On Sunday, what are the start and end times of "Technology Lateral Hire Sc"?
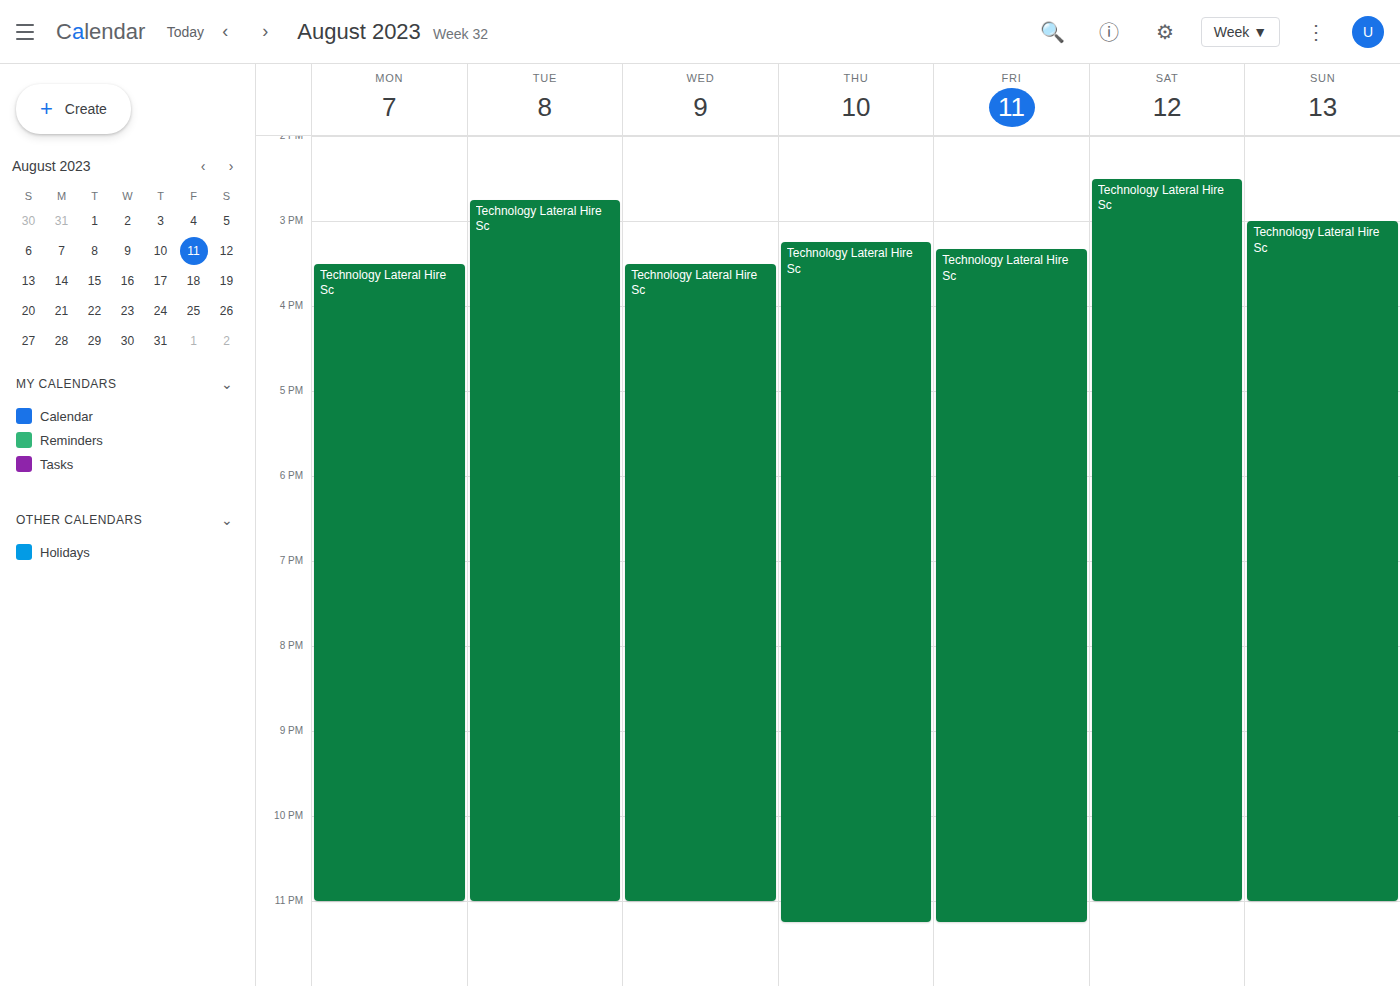
3:00 PM to 11:00 PM